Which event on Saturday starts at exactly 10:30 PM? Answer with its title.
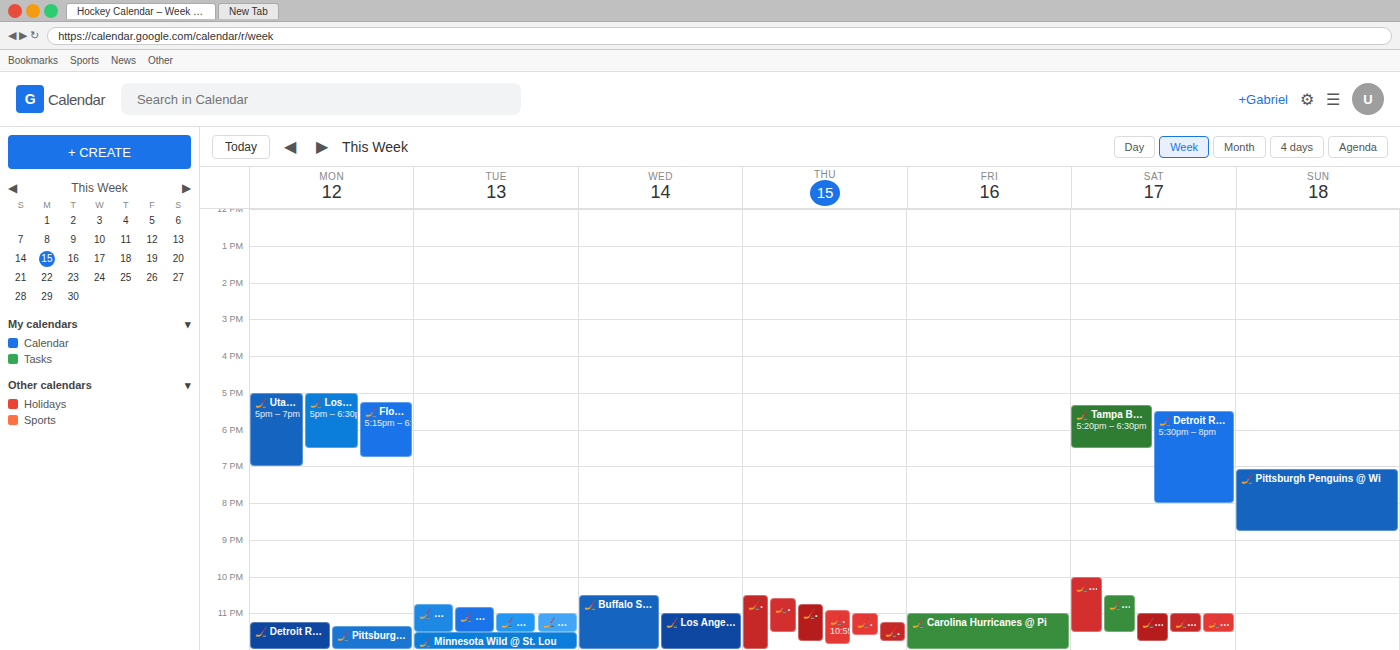
"🏒 Washington Capitals @ Ne"